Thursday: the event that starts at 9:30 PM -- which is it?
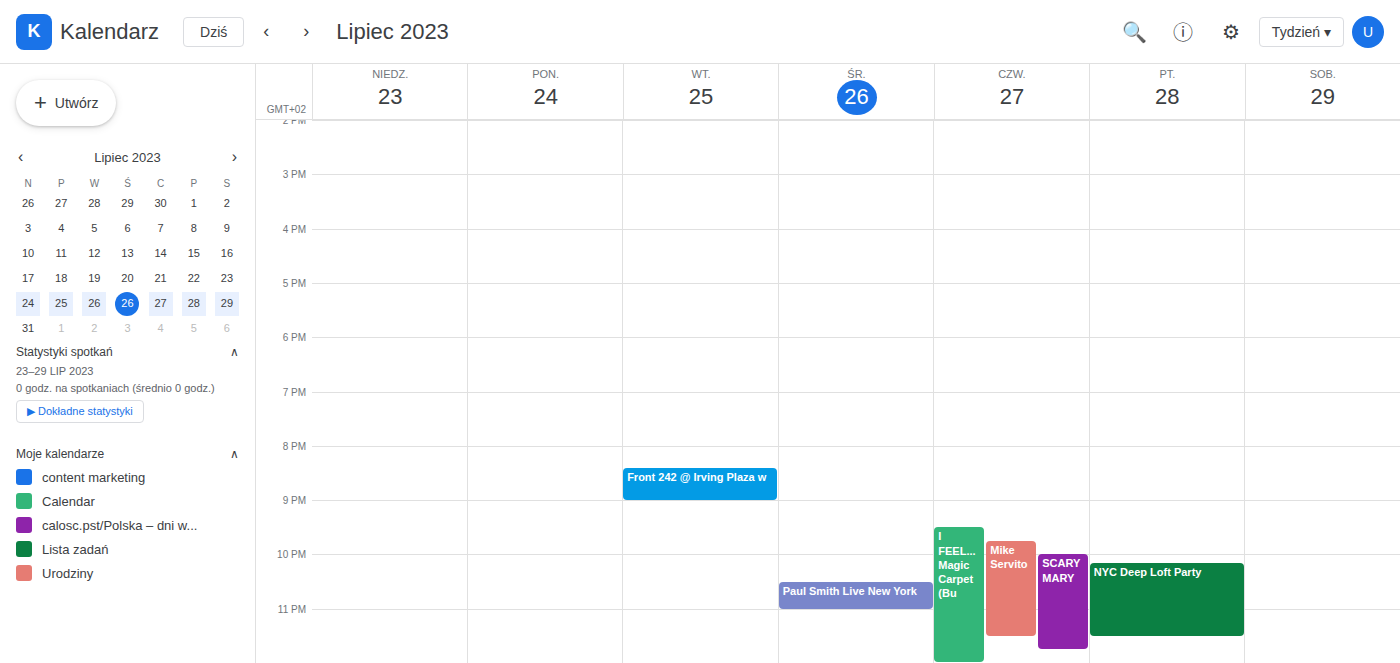
"I FEEL... Magic Carpet (Bu"